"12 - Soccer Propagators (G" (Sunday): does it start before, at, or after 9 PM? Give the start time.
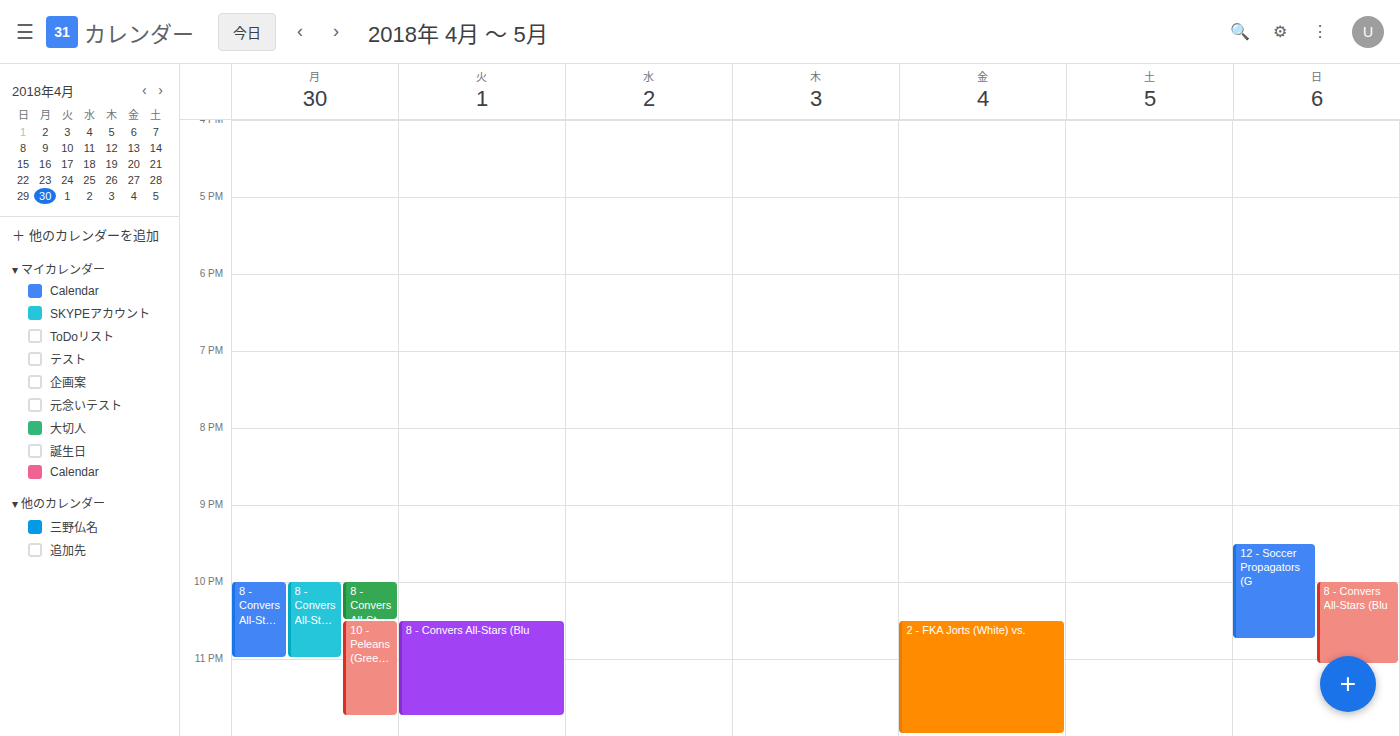
9:30 PM -- after 9 PM, 30 minutes below the 9 PM line.